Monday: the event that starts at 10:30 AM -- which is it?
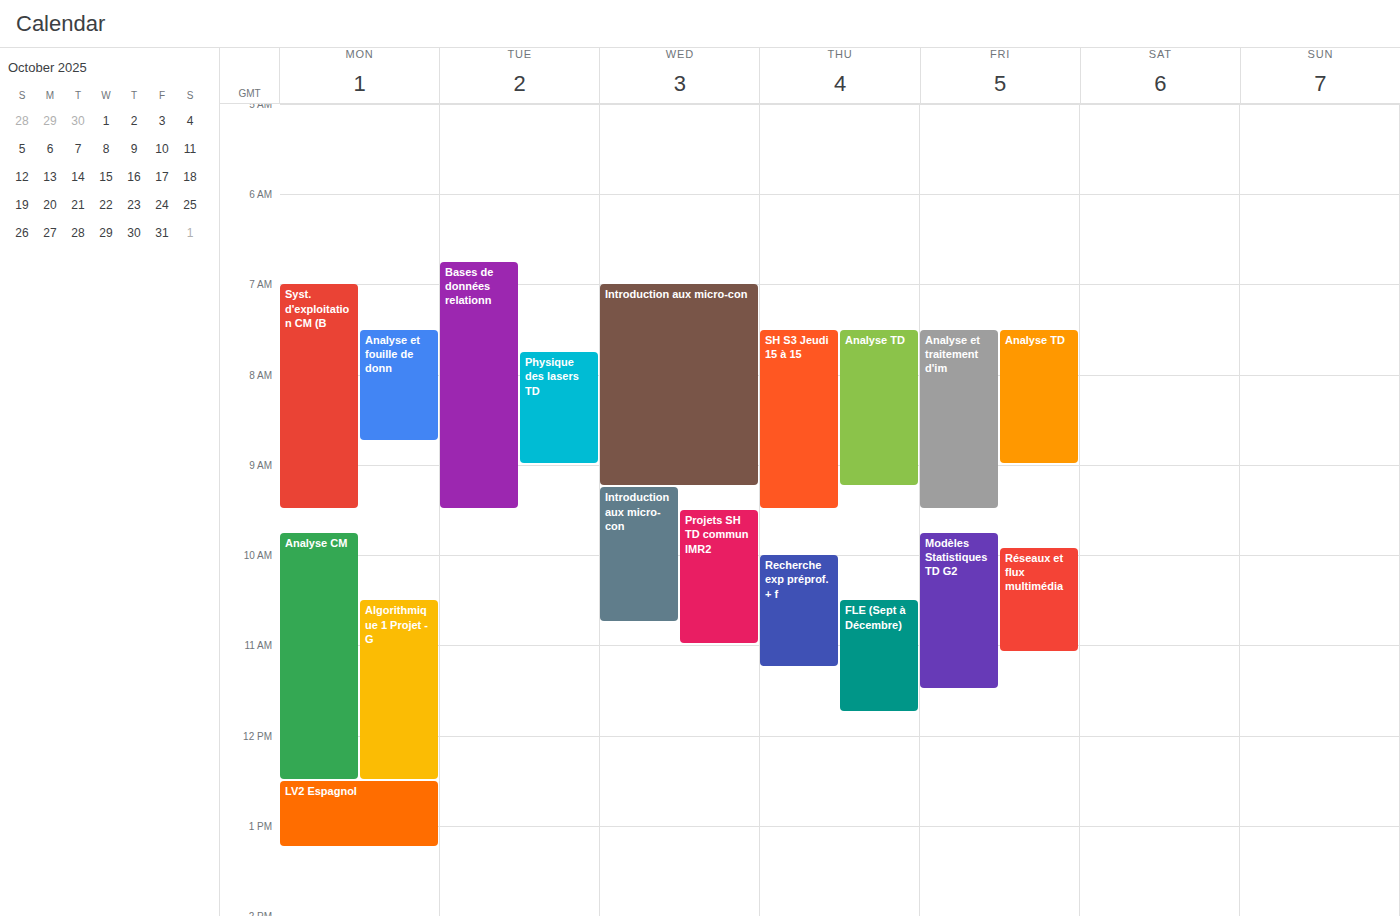
"Algorithmique 1 Projet - G"